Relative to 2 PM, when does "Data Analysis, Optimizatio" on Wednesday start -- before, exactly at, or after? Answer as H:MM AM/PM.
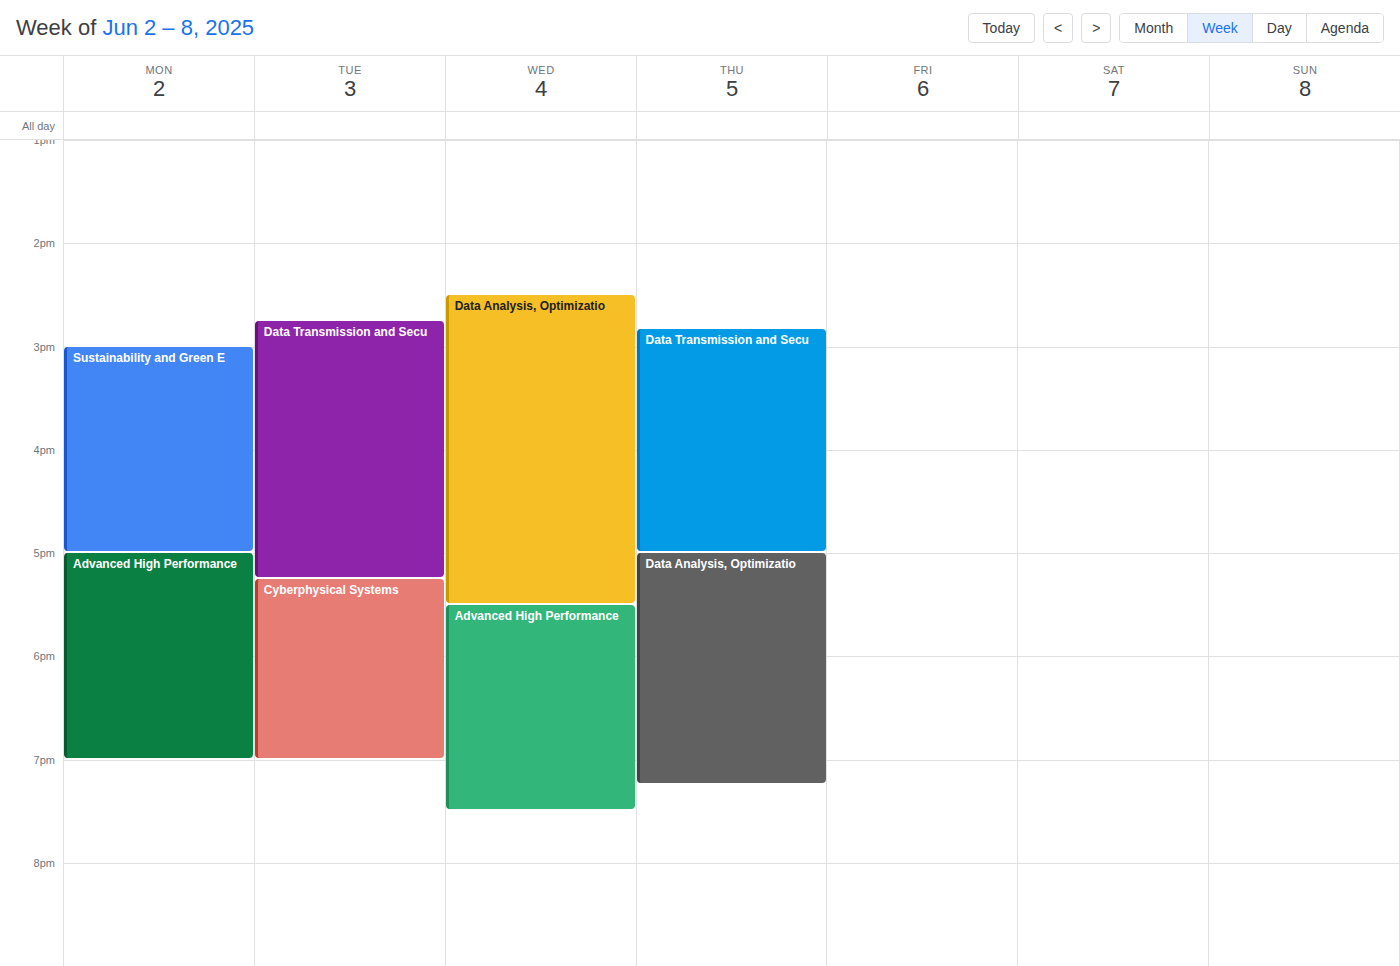
2:30 PM -- after 2 PM, 30 minutes below the 2 PM line.